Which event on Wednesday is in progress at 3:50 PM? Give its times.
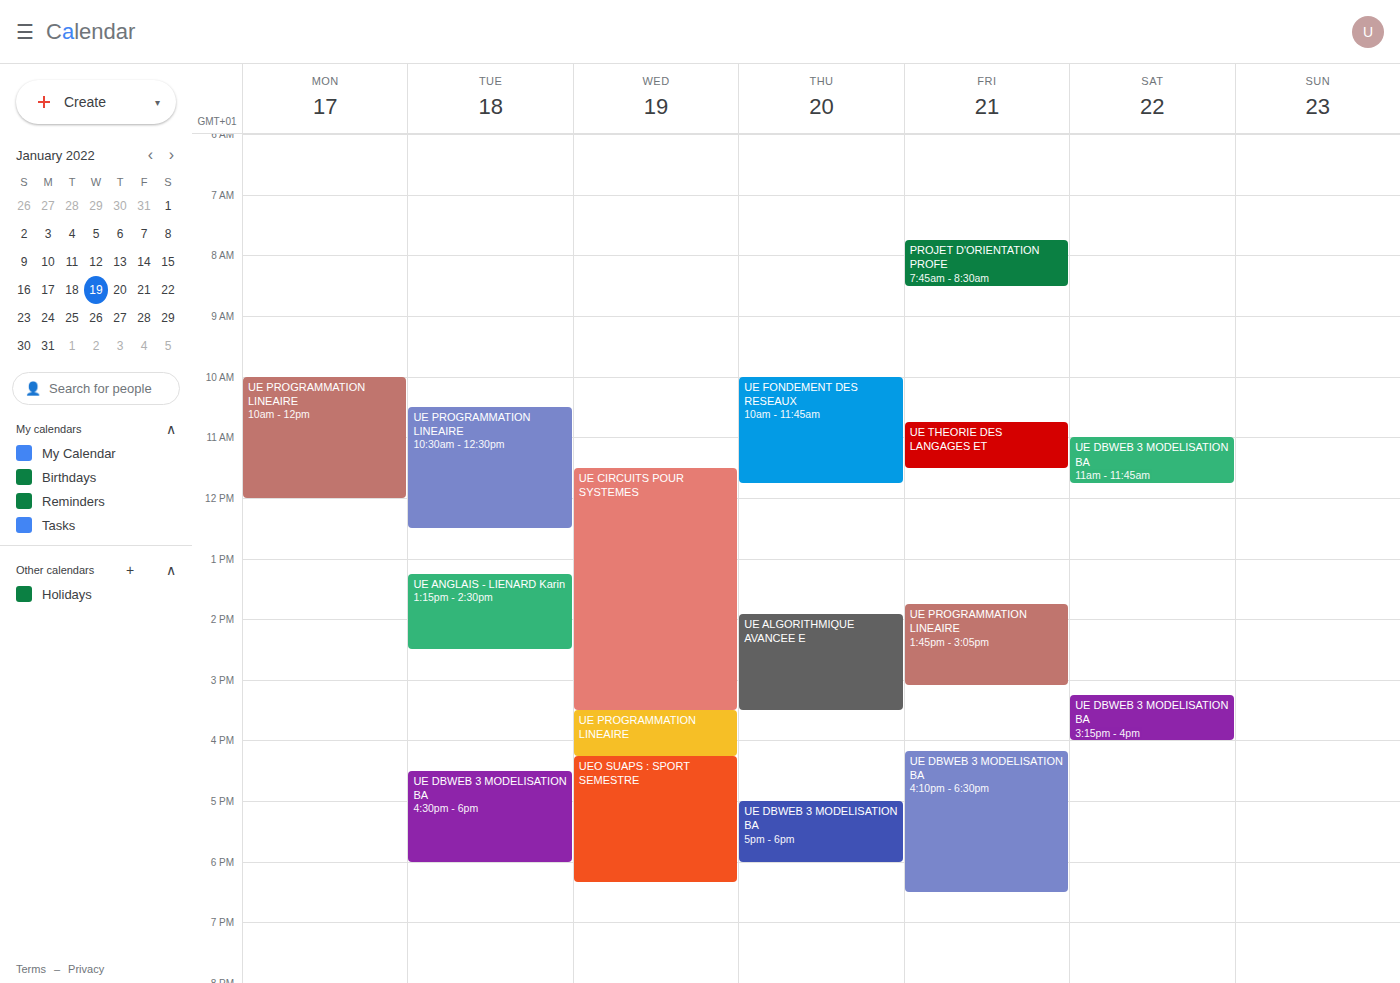
"UE PROGRAMMATION LINEAIRE", 3:30 PM to 4:15 PM